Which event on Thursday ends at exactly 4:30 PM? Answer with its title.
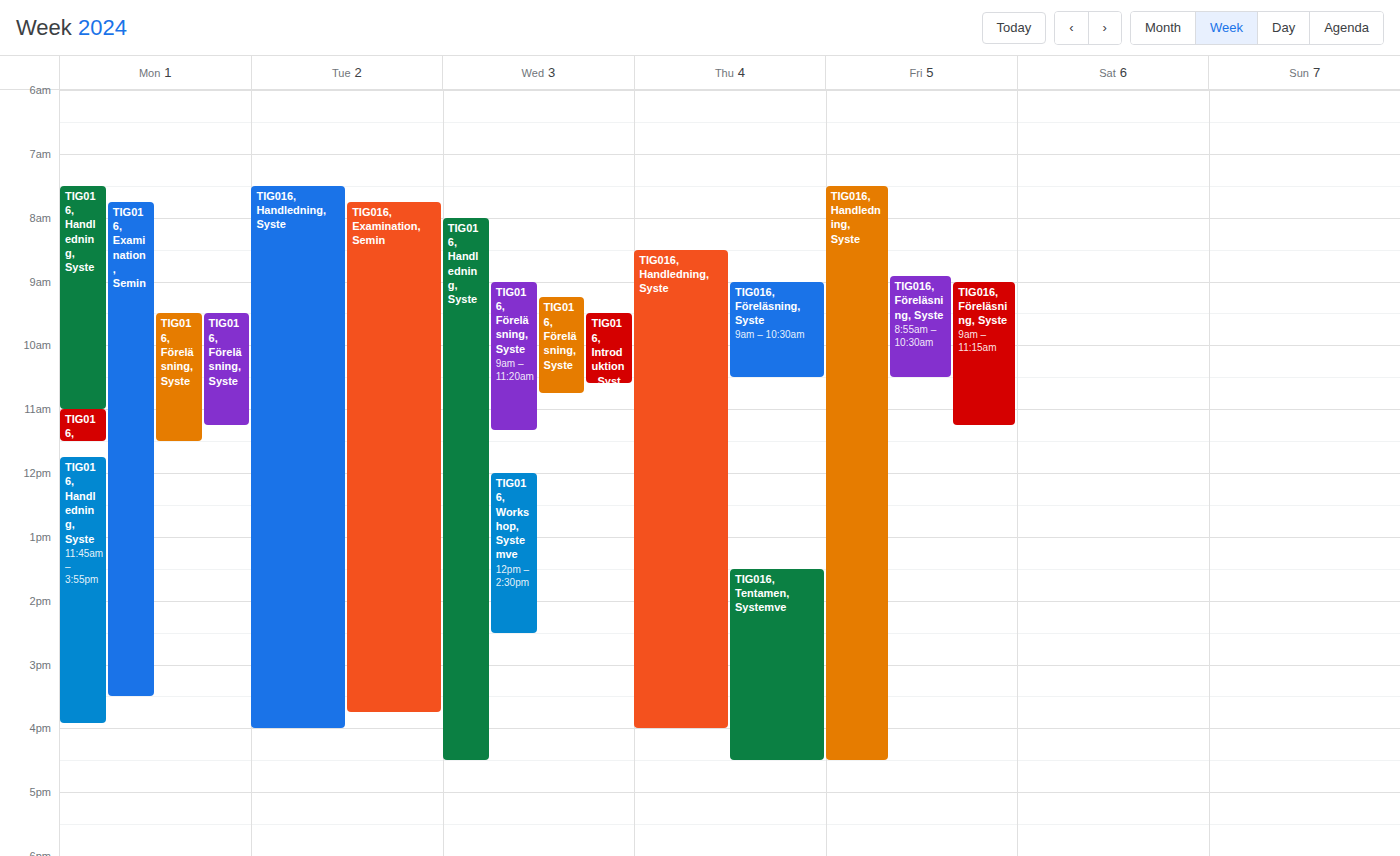
"TIG016, Tentamen, Systemve"